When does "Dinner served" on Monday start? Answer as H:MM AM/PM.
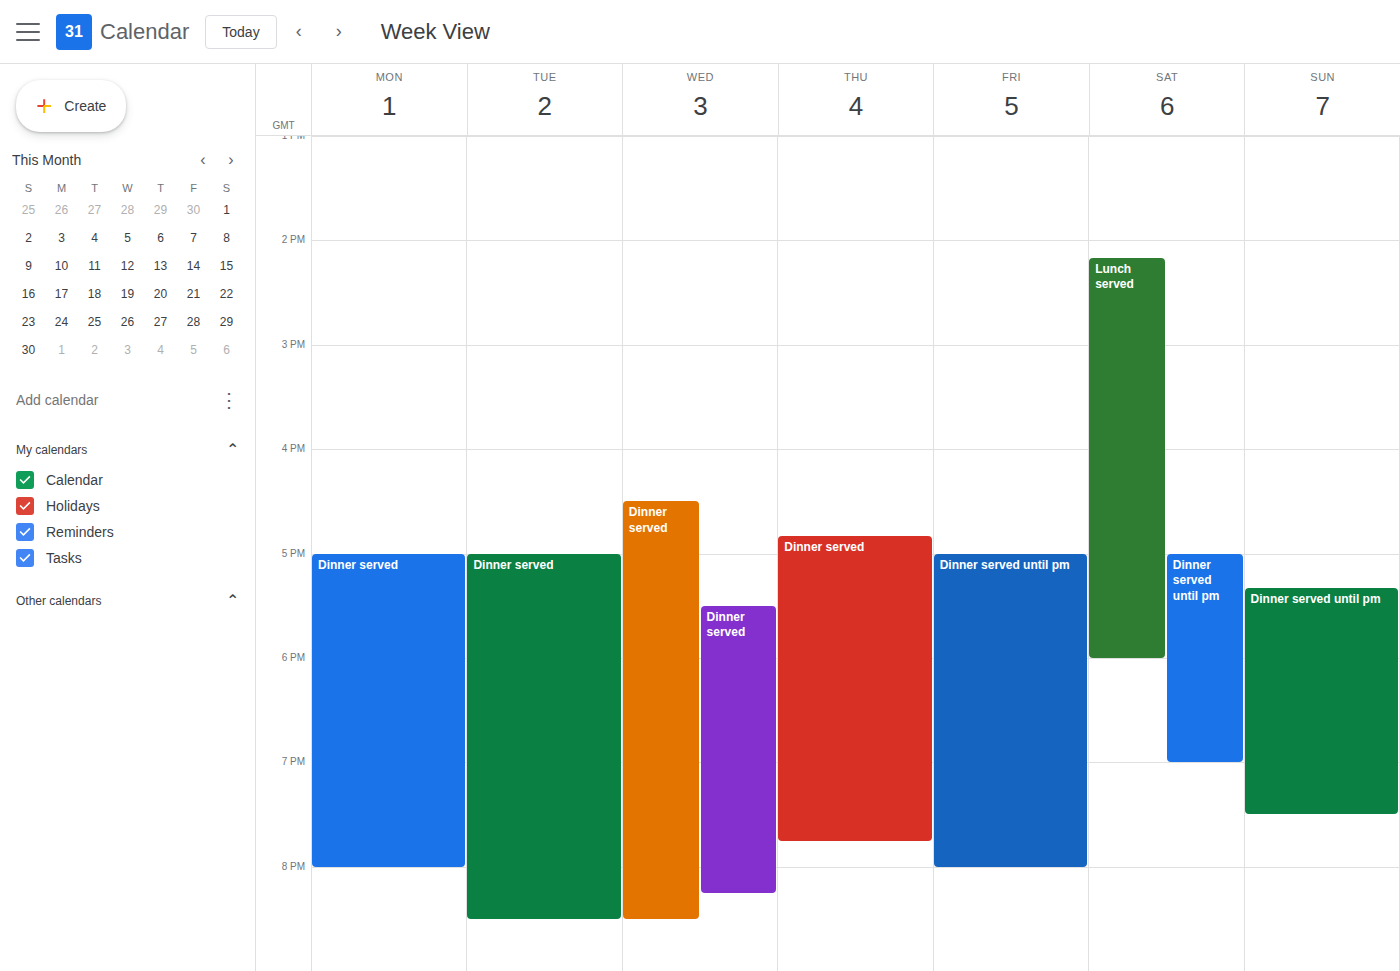
5:00 PM